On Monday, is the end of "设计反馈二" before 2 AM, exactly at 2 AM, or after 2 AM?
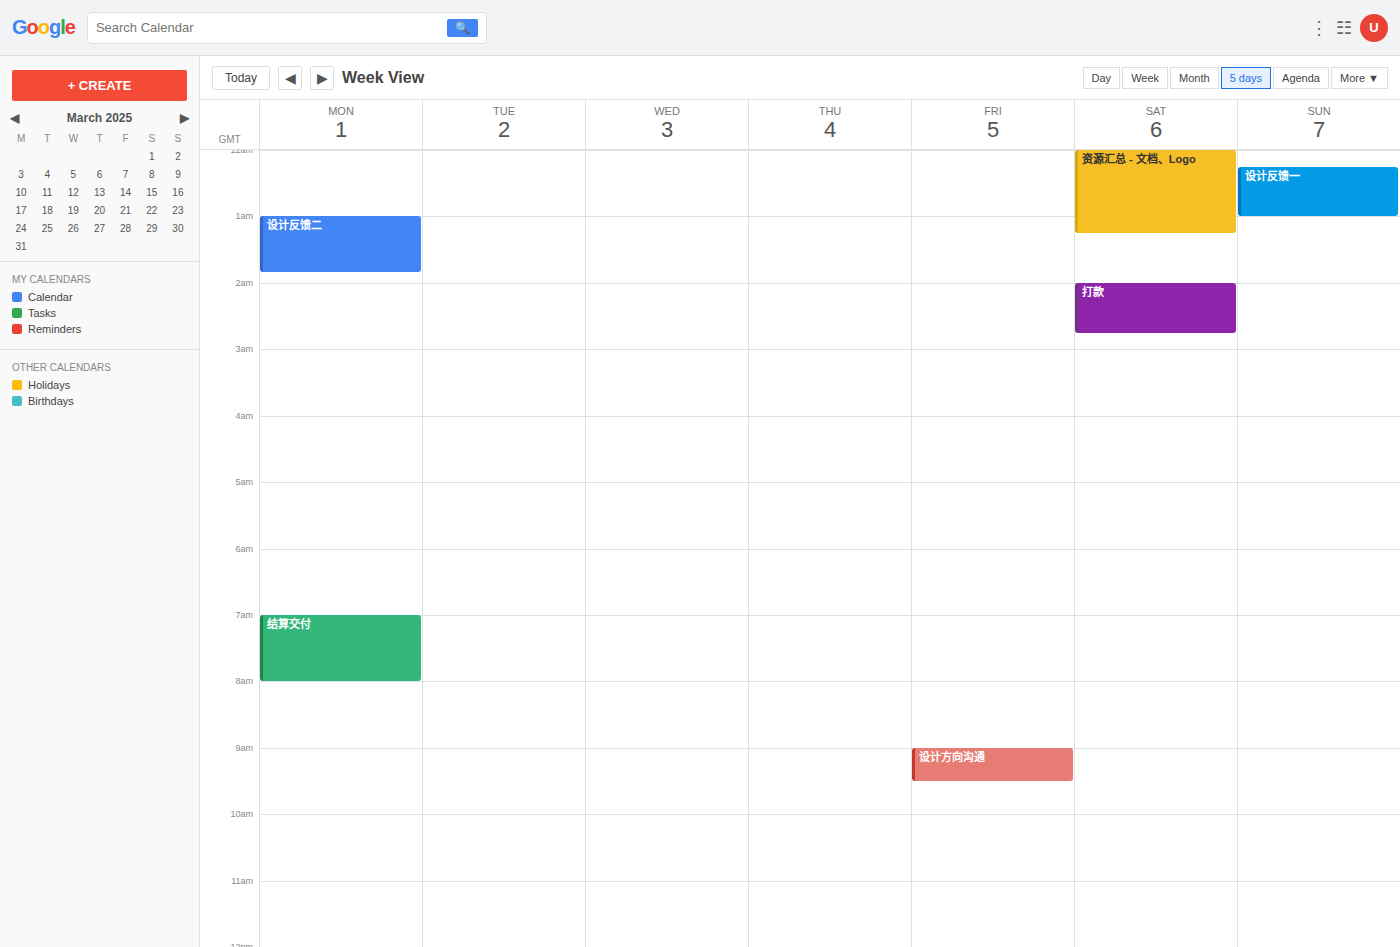
1:50 AM -- before 2 AM, 10 minutes above the 2 AM line.